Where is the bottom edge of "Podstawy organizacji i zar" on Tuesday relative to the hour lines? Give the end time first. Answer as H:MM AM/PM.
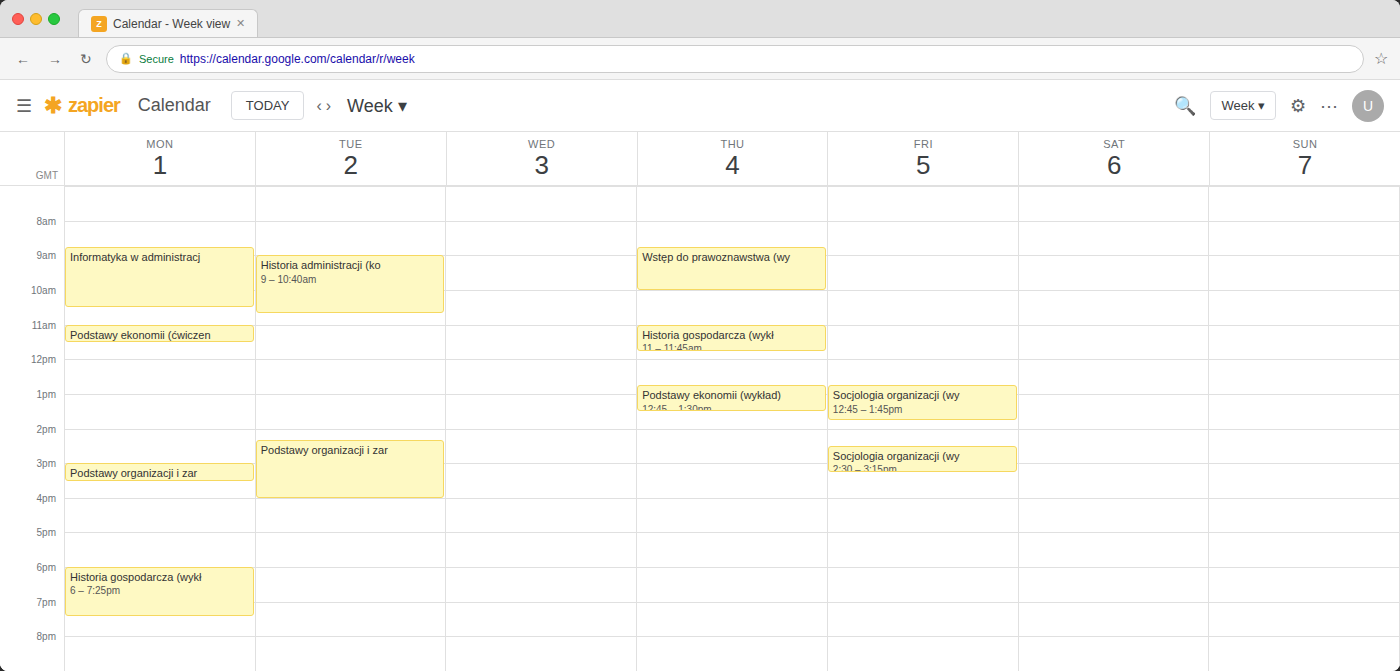
4:00 PM -- exactly on the 4 PM line.